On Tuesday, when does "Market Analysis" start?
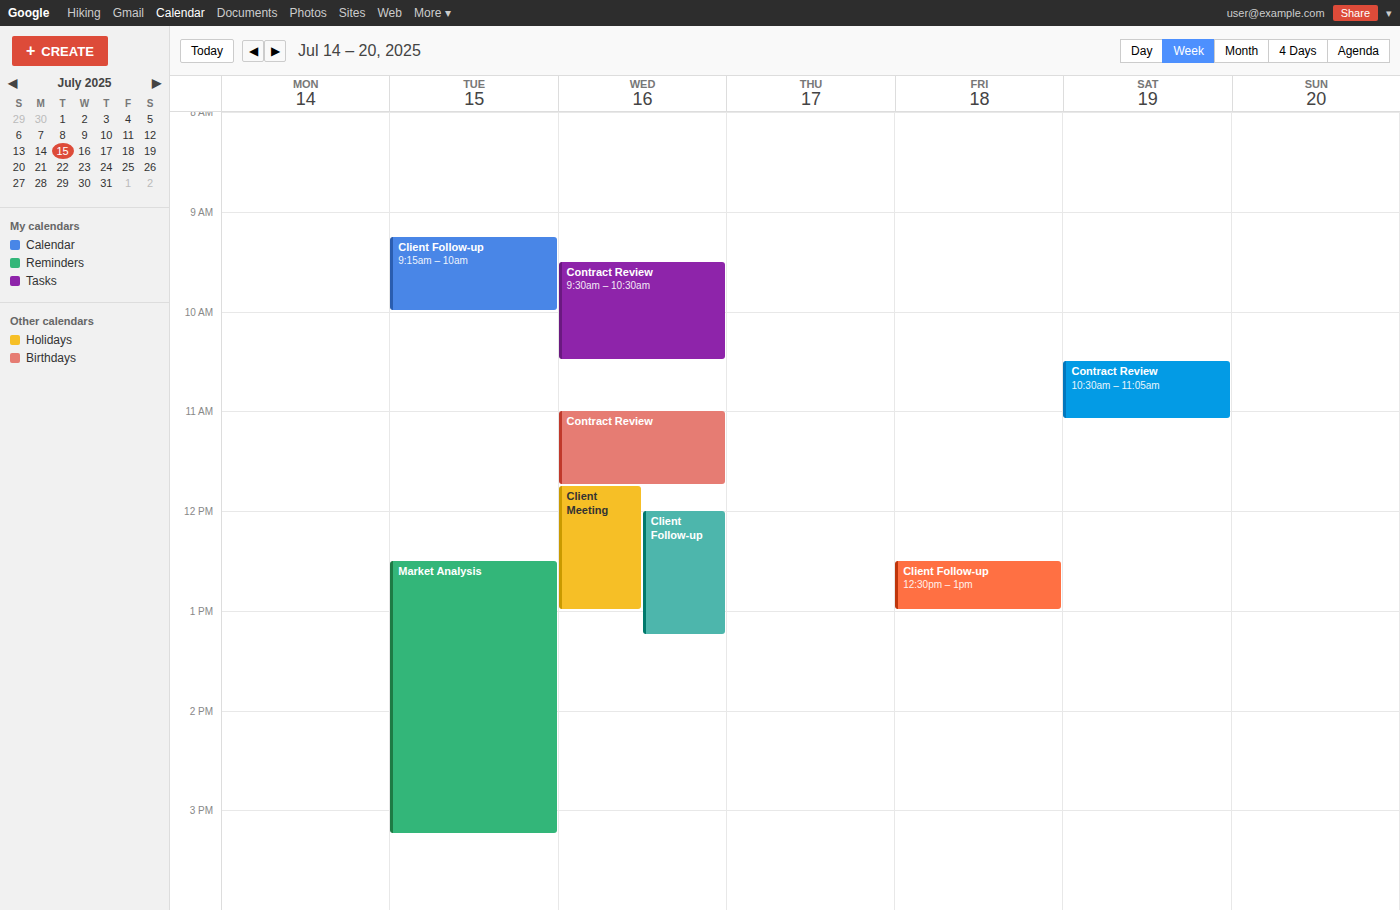
12:30 PM